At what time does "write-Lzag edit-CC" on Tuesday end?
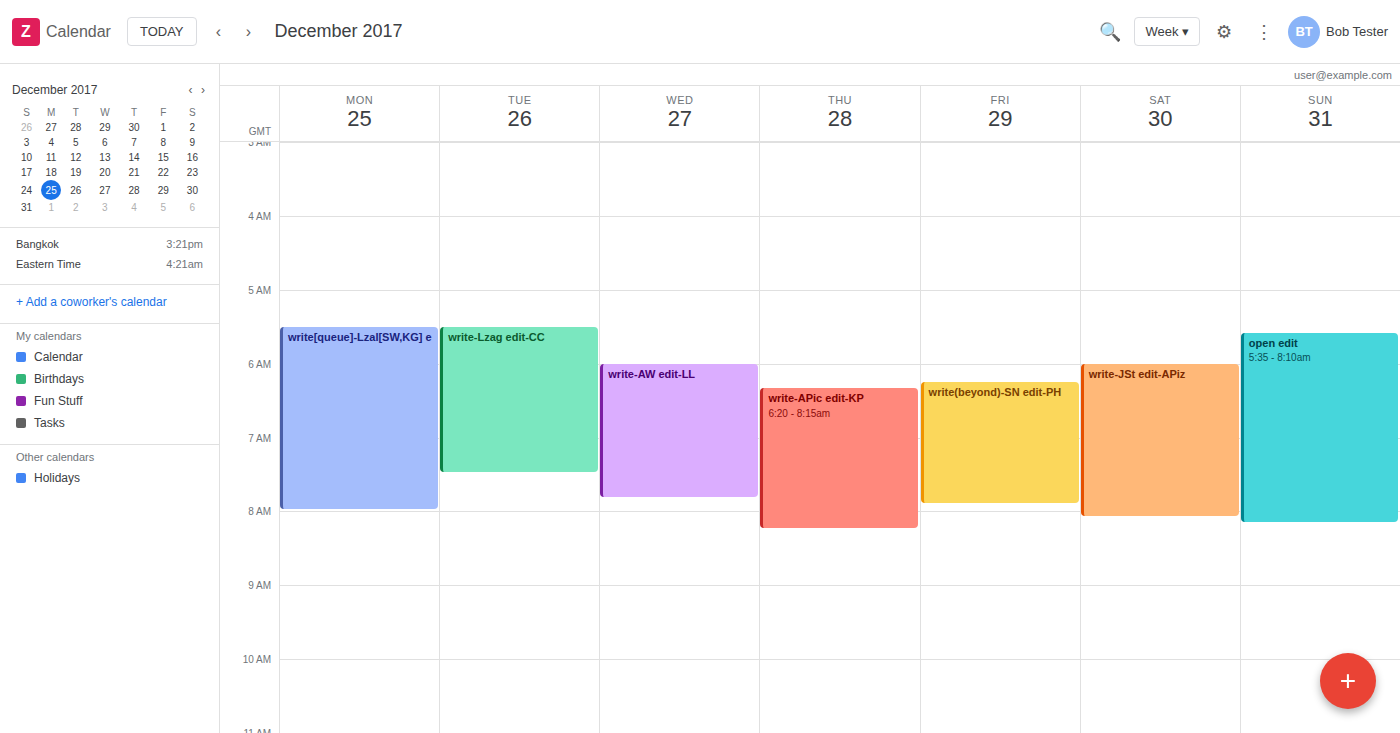
7:30 AM